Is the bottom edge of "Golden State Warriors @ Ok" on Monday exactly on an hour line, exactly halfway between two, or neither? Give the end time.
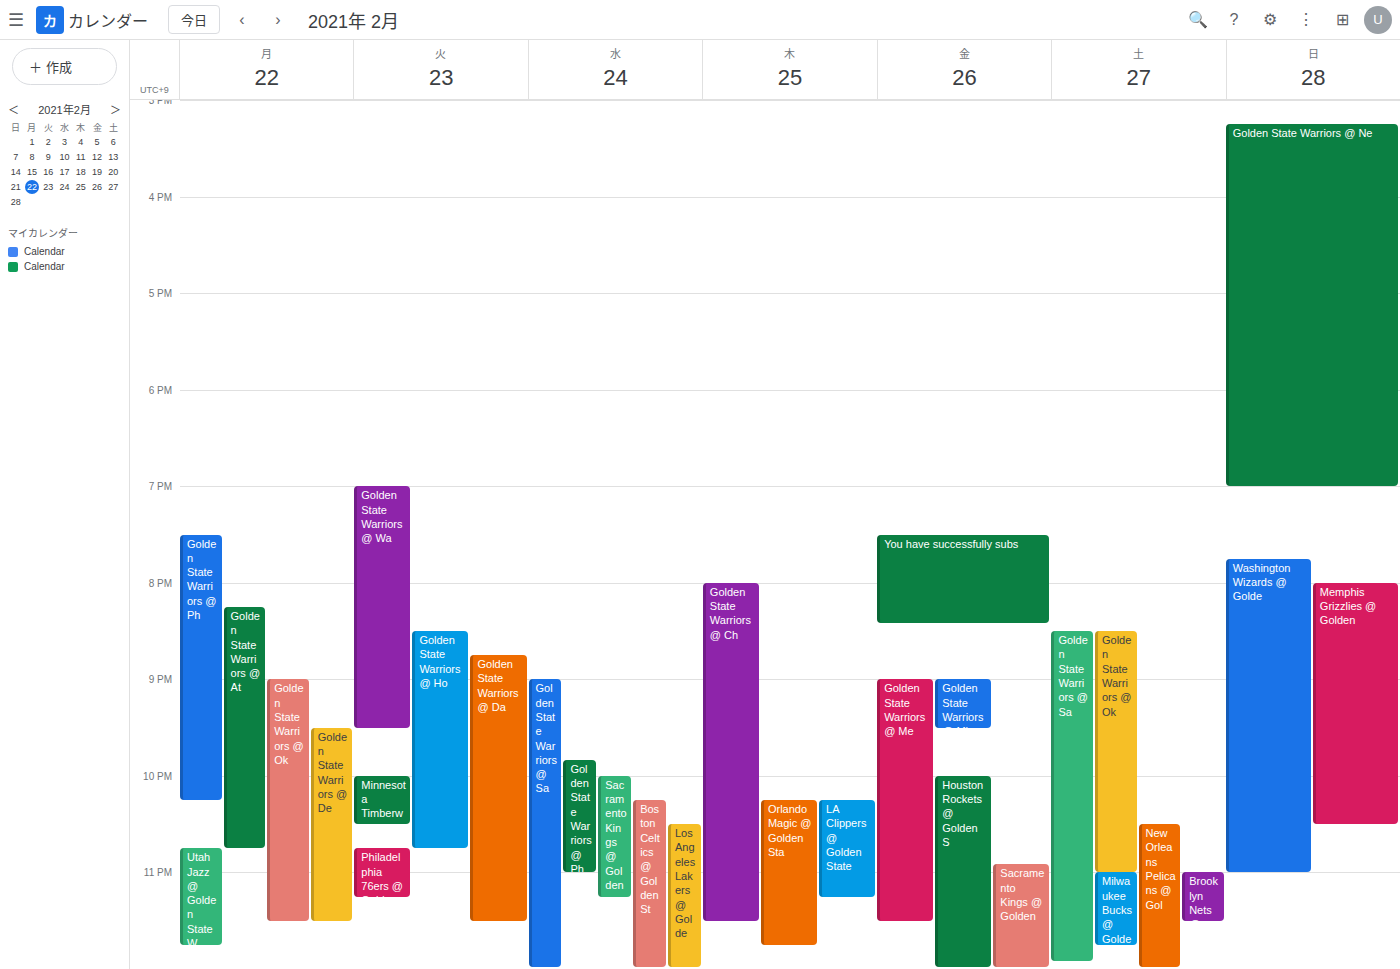
11:30 PM -- halfway between the 11 PM and 12 AM lines.